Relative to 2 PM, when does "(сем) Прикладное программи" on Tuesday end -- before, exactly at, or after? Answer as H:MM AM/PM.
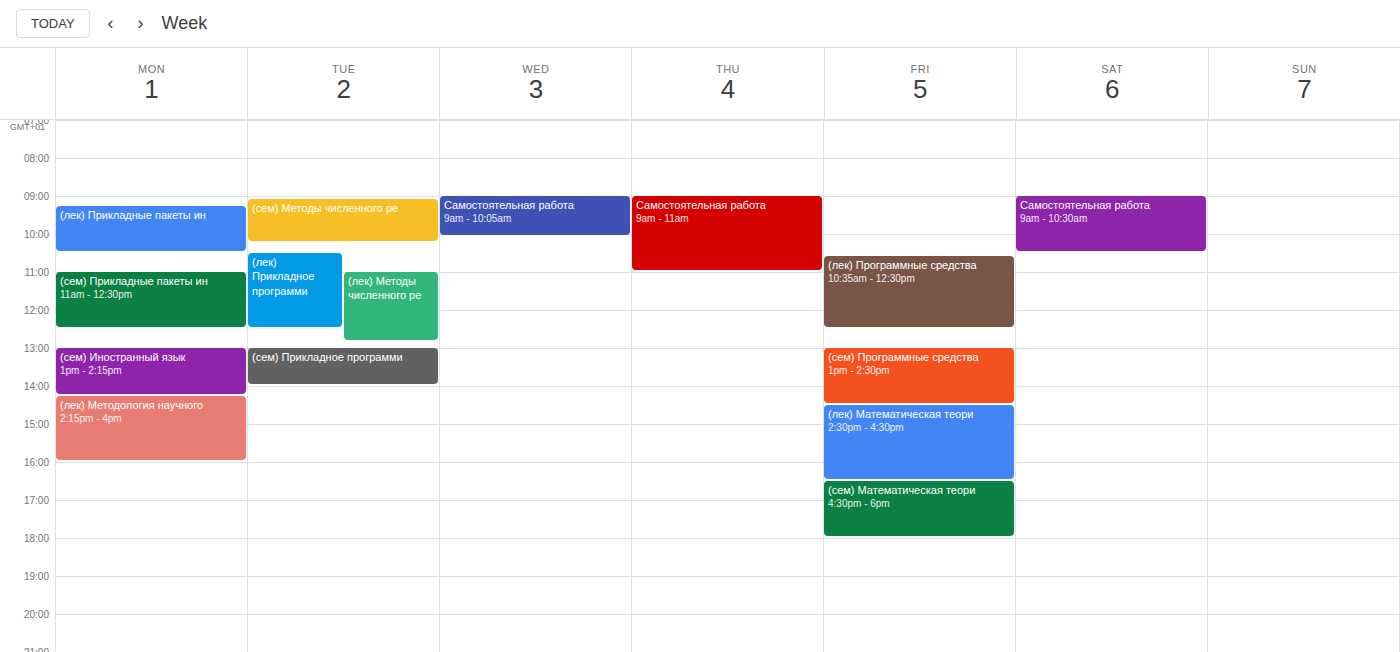
2:00 PM -- exactly at 2 PM, on the 2 PM line.